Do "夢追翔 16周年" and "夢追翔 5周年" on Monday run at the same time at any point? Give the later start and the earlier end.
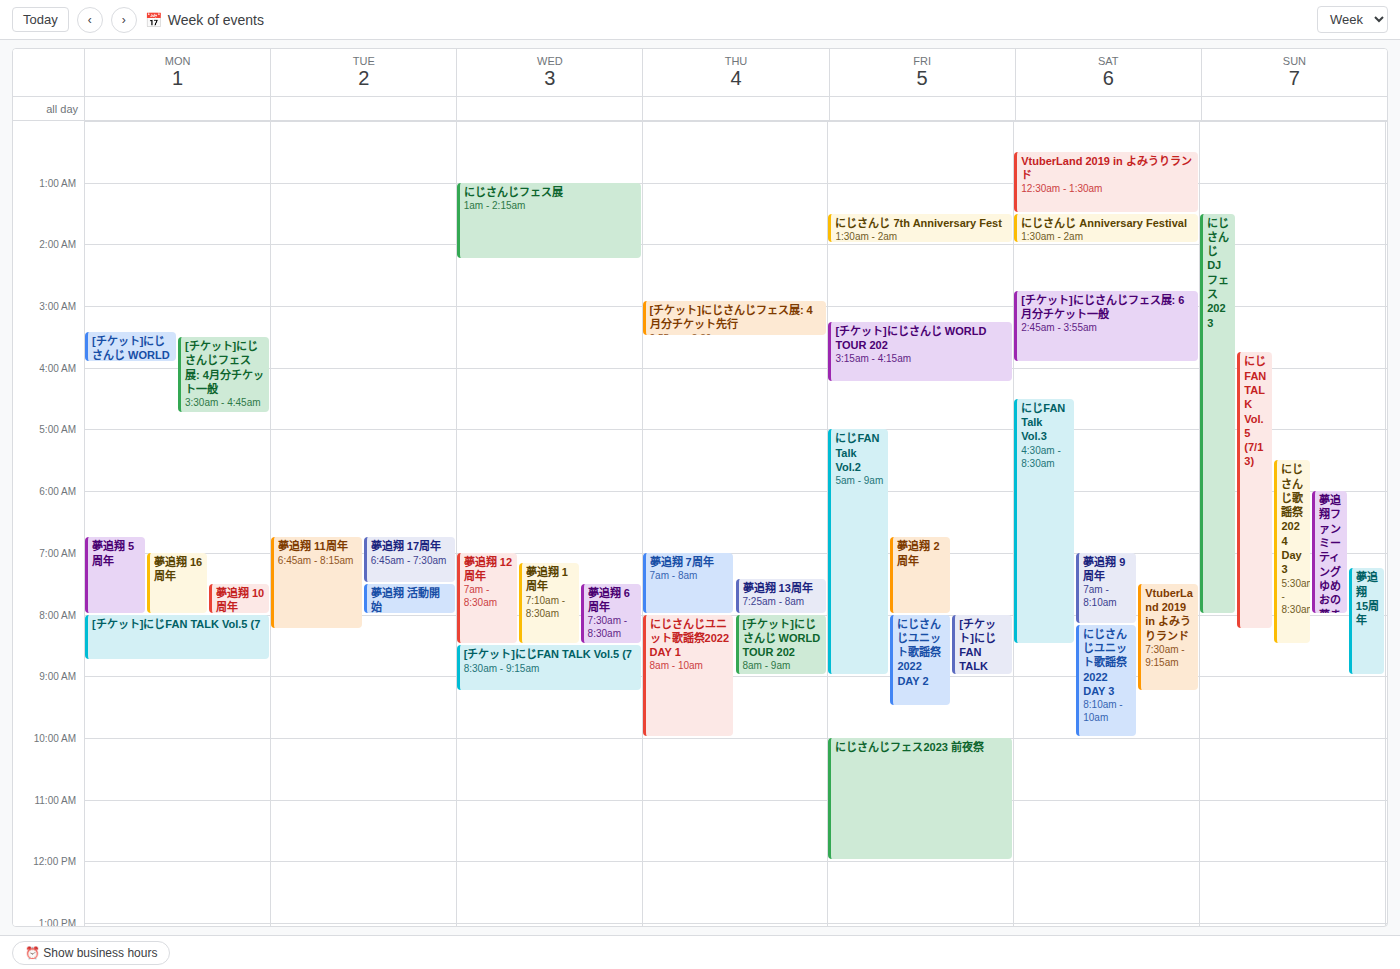
"夢追翔 16周年" runs 7:00 AM to 8:00 AM, inside "夢追翔 5周年" -- they overlap.